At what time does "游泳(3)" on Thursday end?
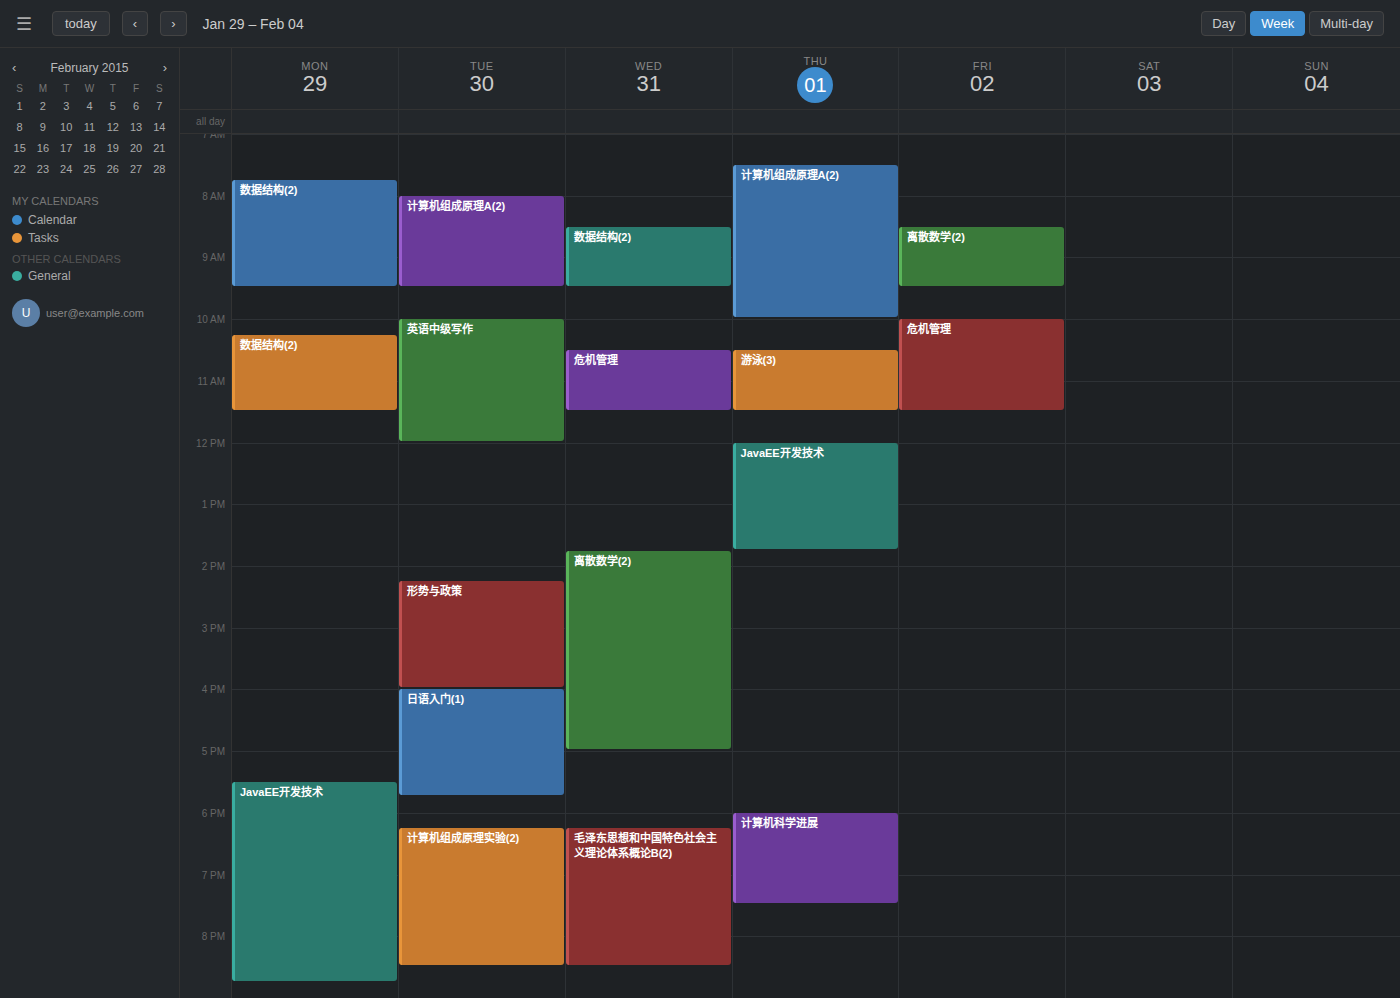
11:30 AM